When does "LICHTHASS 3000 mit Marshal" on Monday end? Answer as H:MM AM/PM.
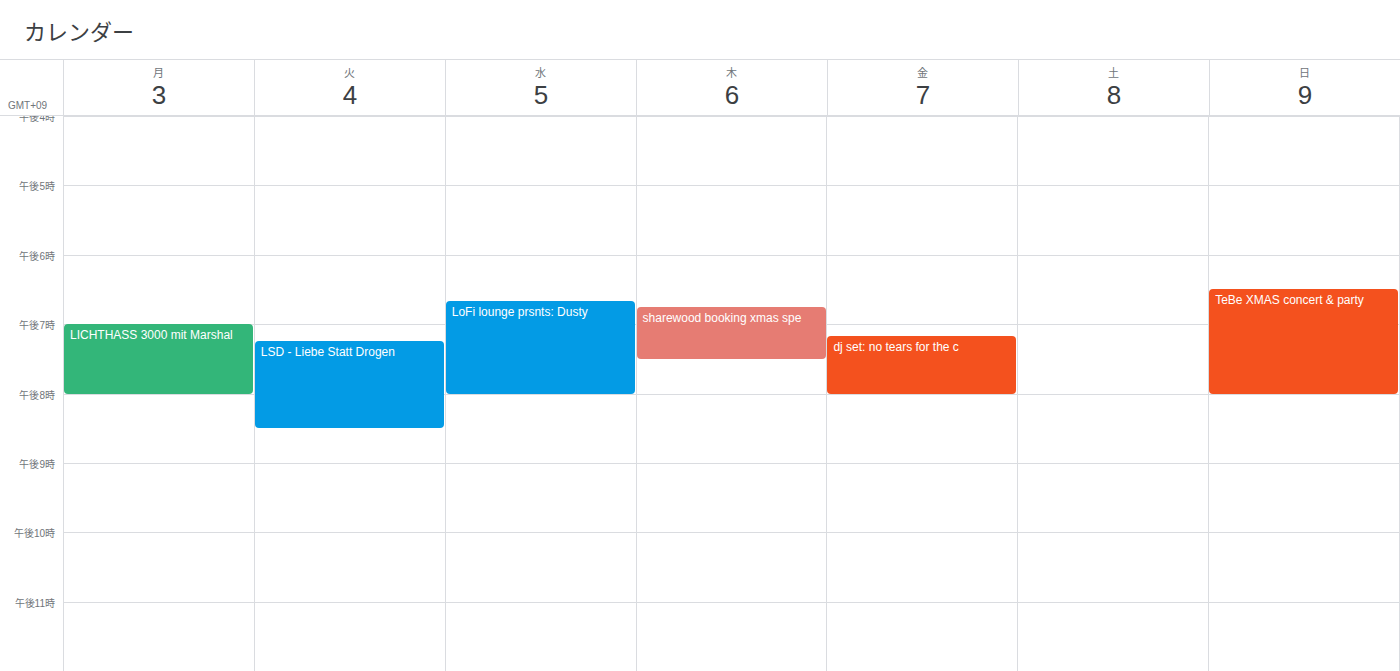
8:00 PM